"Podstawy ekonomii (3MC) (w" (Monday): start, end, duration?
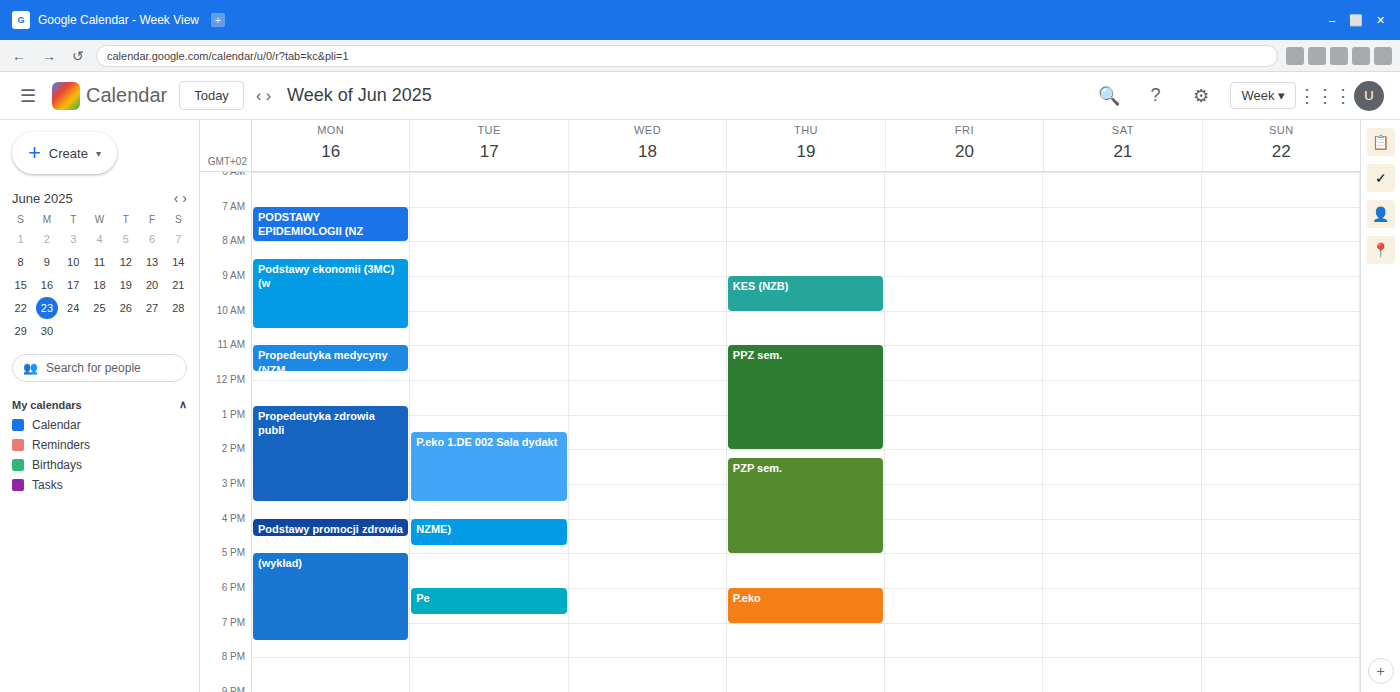
8:30 AM to 10:30 AM, 2 hours